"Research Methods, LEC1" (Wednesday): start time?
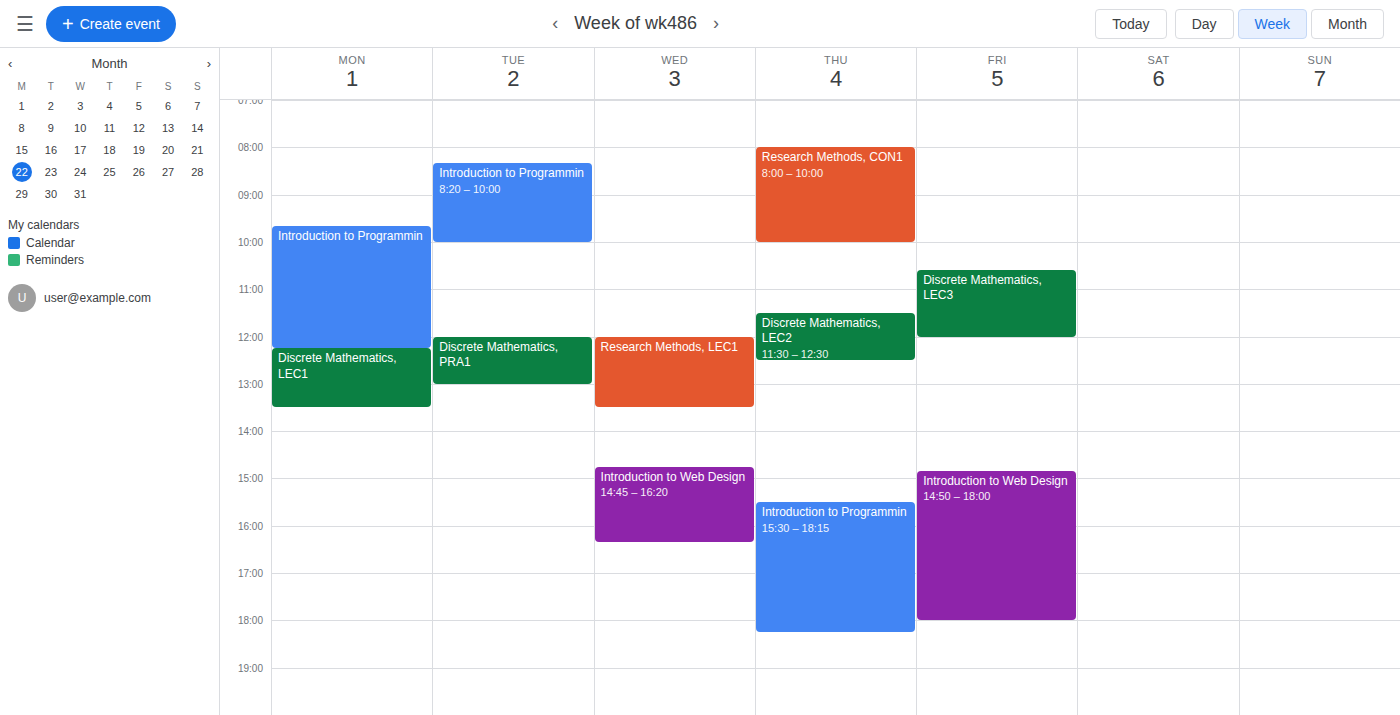
12:00 PM